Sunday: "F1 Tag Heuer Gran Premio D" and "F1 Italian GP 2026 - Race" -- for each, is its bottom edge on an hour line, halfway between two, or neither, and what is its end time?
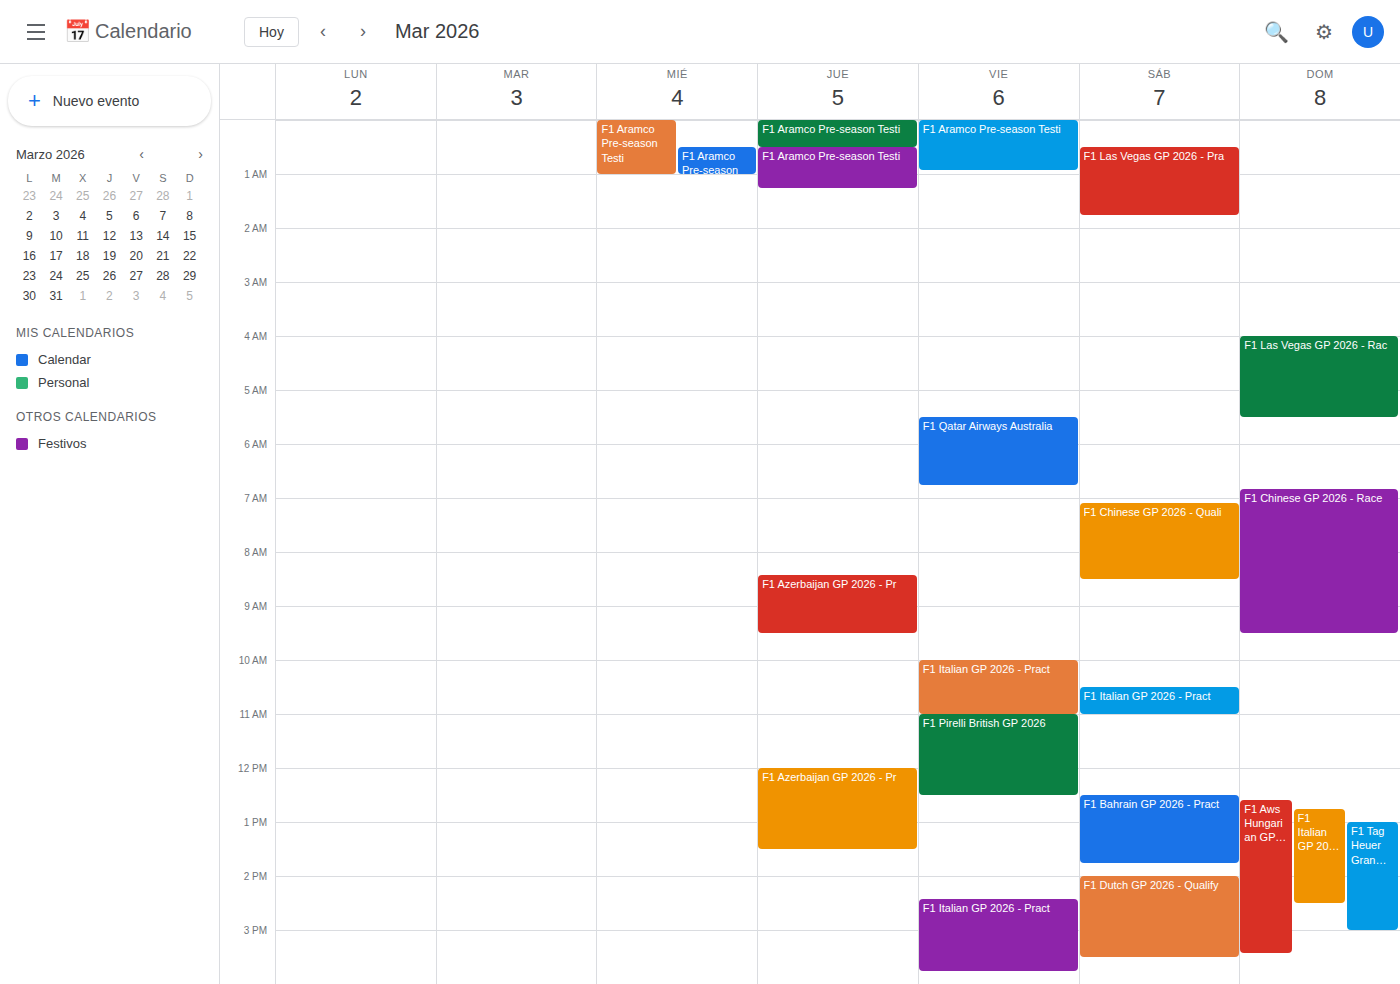
"F1 Tag Heuer Gran Premio D": 3:00 PM, exactly on the 3 PM line. "F1 Italian GP 2026 - Race": 2:30 PM, halfway between the 2 PM and 3 PM lines.